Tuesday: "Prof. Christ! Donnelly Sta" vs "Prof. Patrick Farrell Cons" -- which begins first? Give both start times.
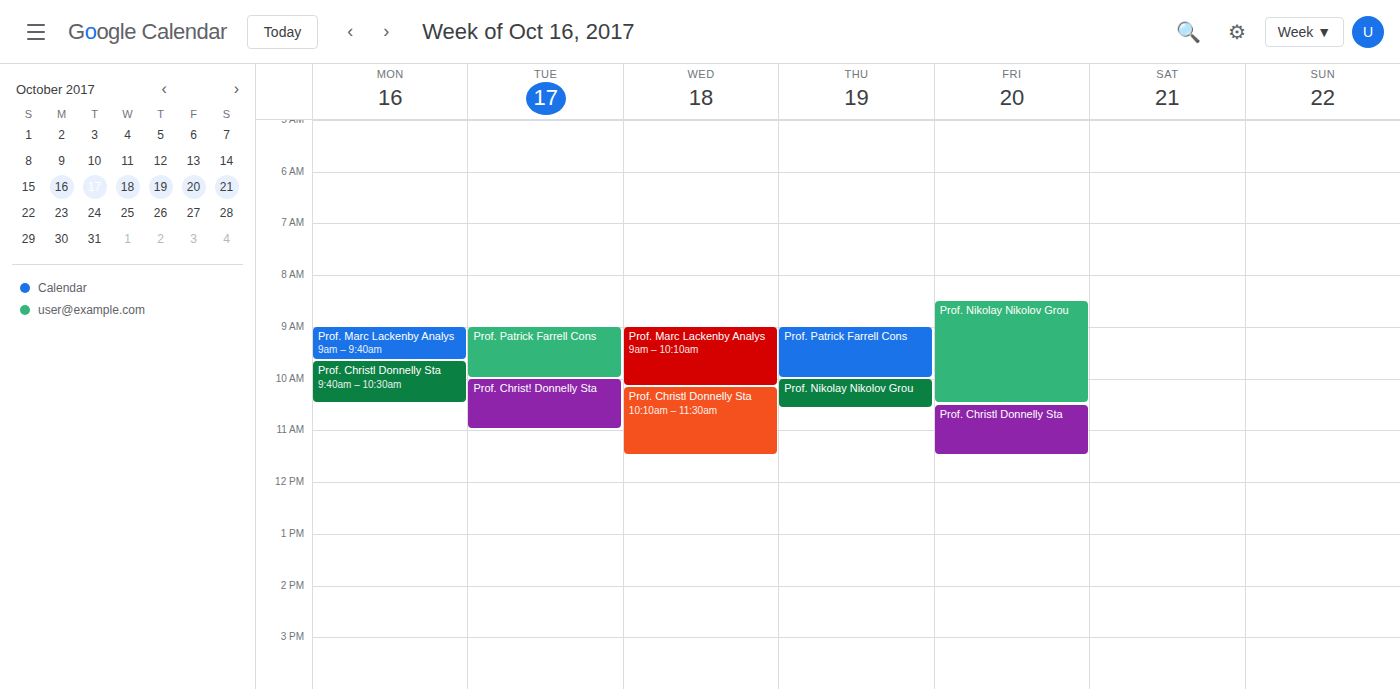
"Prof. Patrick Farrell Cons" 9:00 AM; "Prof. Christ! Donnelly Sta" 10:00 AM.